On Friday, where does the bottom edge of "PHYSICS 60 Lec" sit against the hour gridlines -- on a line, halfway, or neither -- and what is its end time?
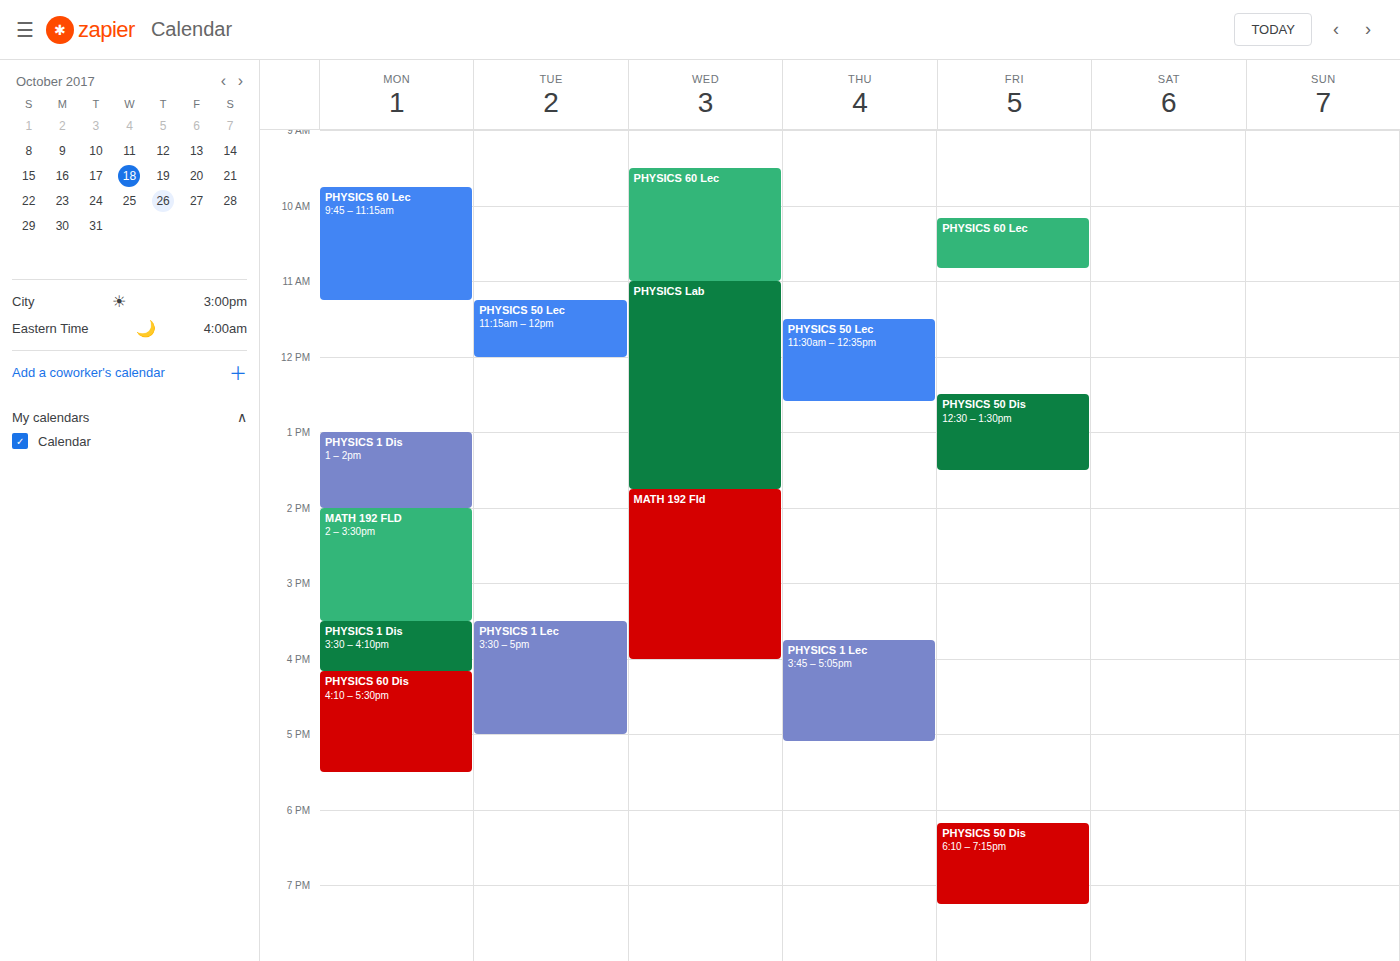
10:50 AM -- neither: 50 minutes below the 10 AM line and 10 minutes above the 11 AM line.